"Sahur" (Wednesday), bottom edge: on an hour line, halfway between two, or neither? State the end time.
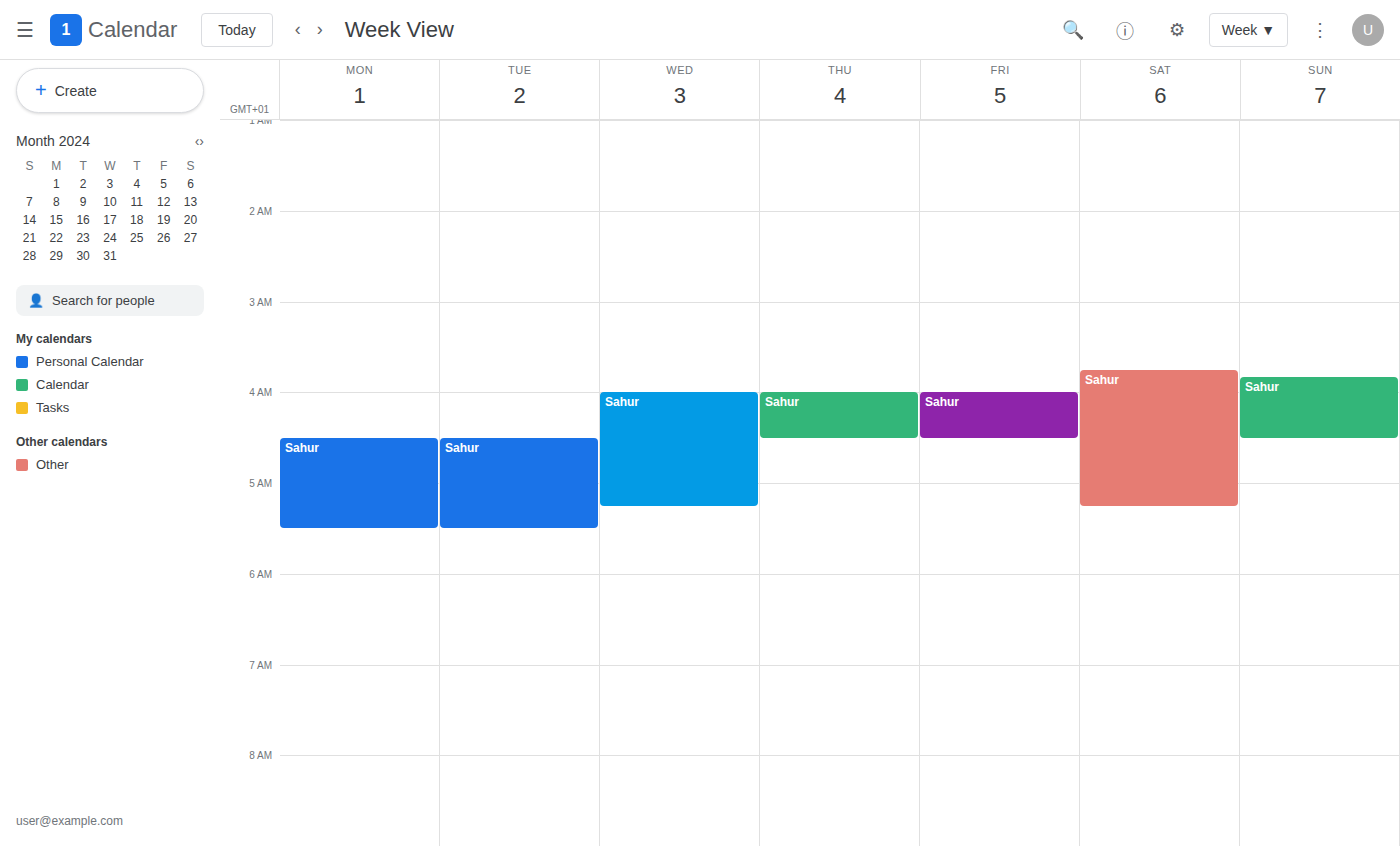
05:15 -- neither: a quarter of the way from the 05:00 line to the 06:00 line.